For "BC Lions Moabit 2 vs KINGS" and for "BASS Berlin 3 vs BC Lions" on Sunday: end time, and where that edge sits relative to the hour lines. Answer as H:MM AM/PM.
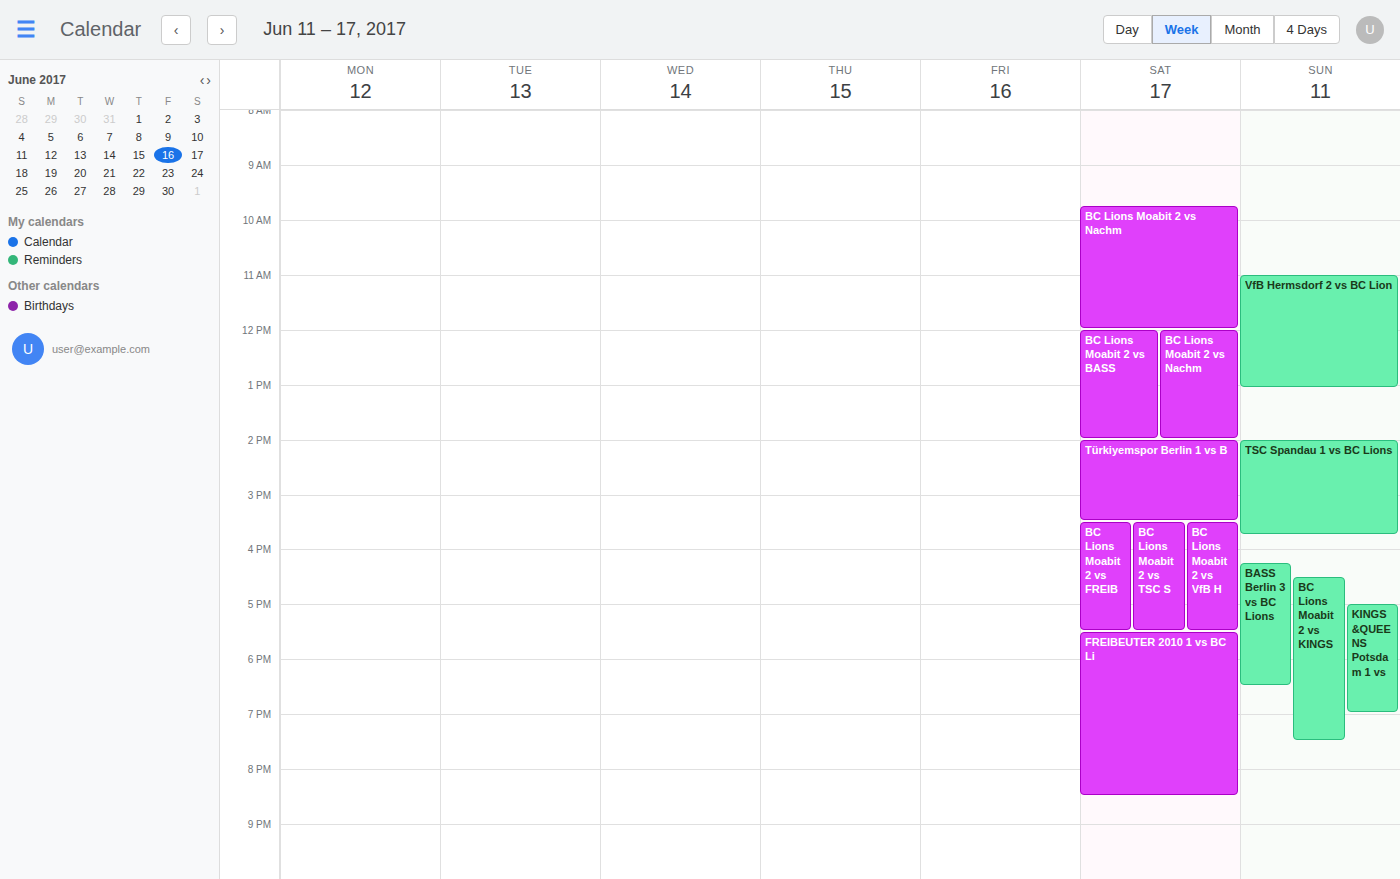
"BC Lions Moabit 2 vs KINGS": 7:30 PM, halfway between the 7 PM and 8 PM lines. "BASS Berlin 3 vs BC Lions": 6:30 PM, halfway between the 6 PM and 7 PM lines.